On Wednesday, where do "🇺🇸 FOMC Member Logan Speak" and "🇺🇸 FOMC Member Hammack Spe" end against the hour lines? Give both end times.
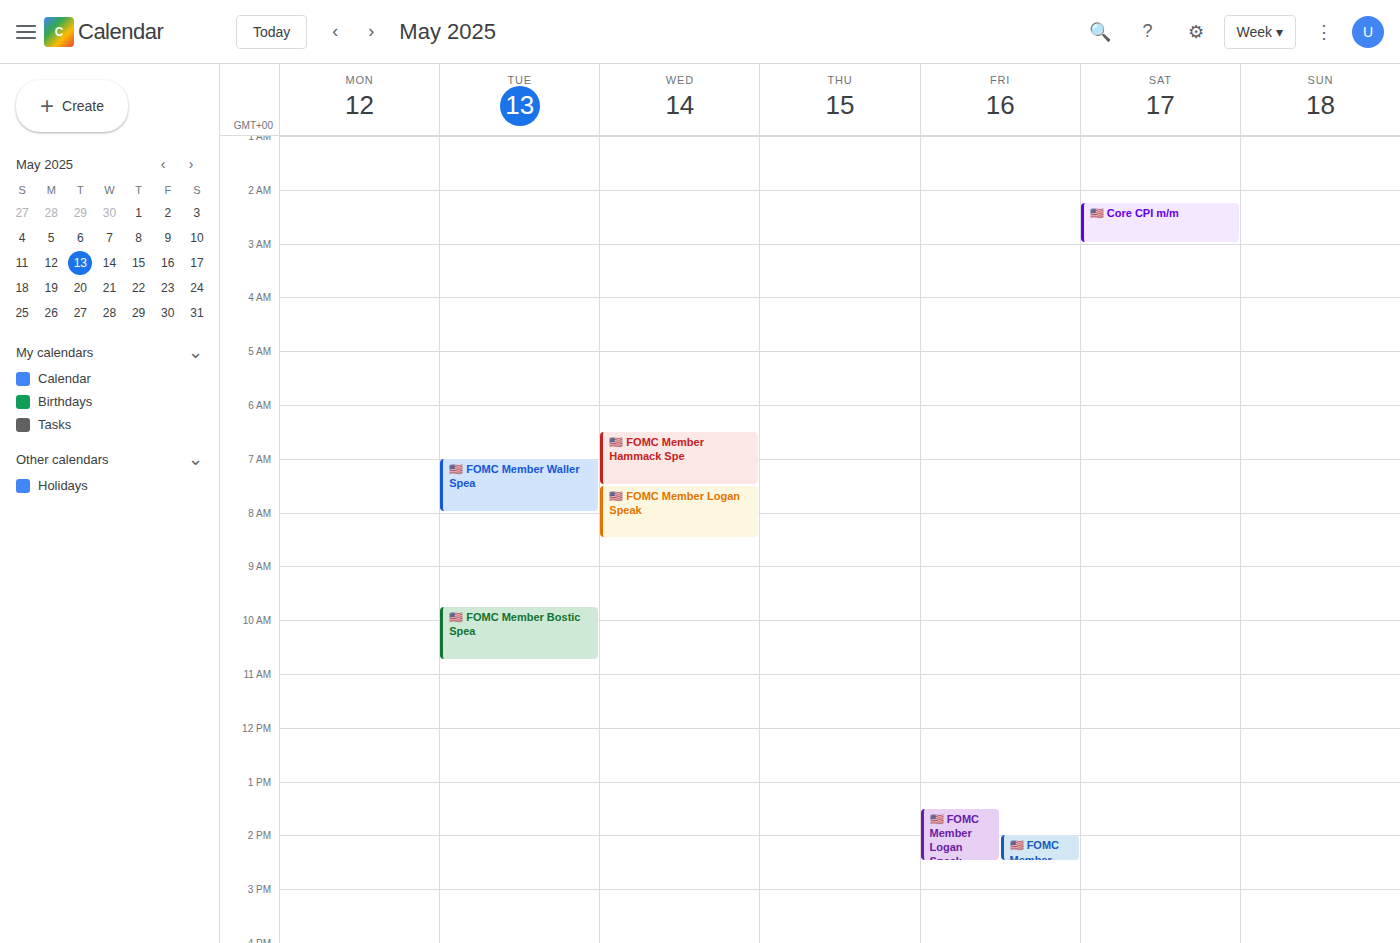
"🇺🇸 FOMC Member Logan Speak": 8:30 AM, halfway between the 8 AM and 9 AM lines. "🇺🇸 FOMC Member Hammack Spe": 7:30 AM, halfway between the 7 AM and 8 AM lines.